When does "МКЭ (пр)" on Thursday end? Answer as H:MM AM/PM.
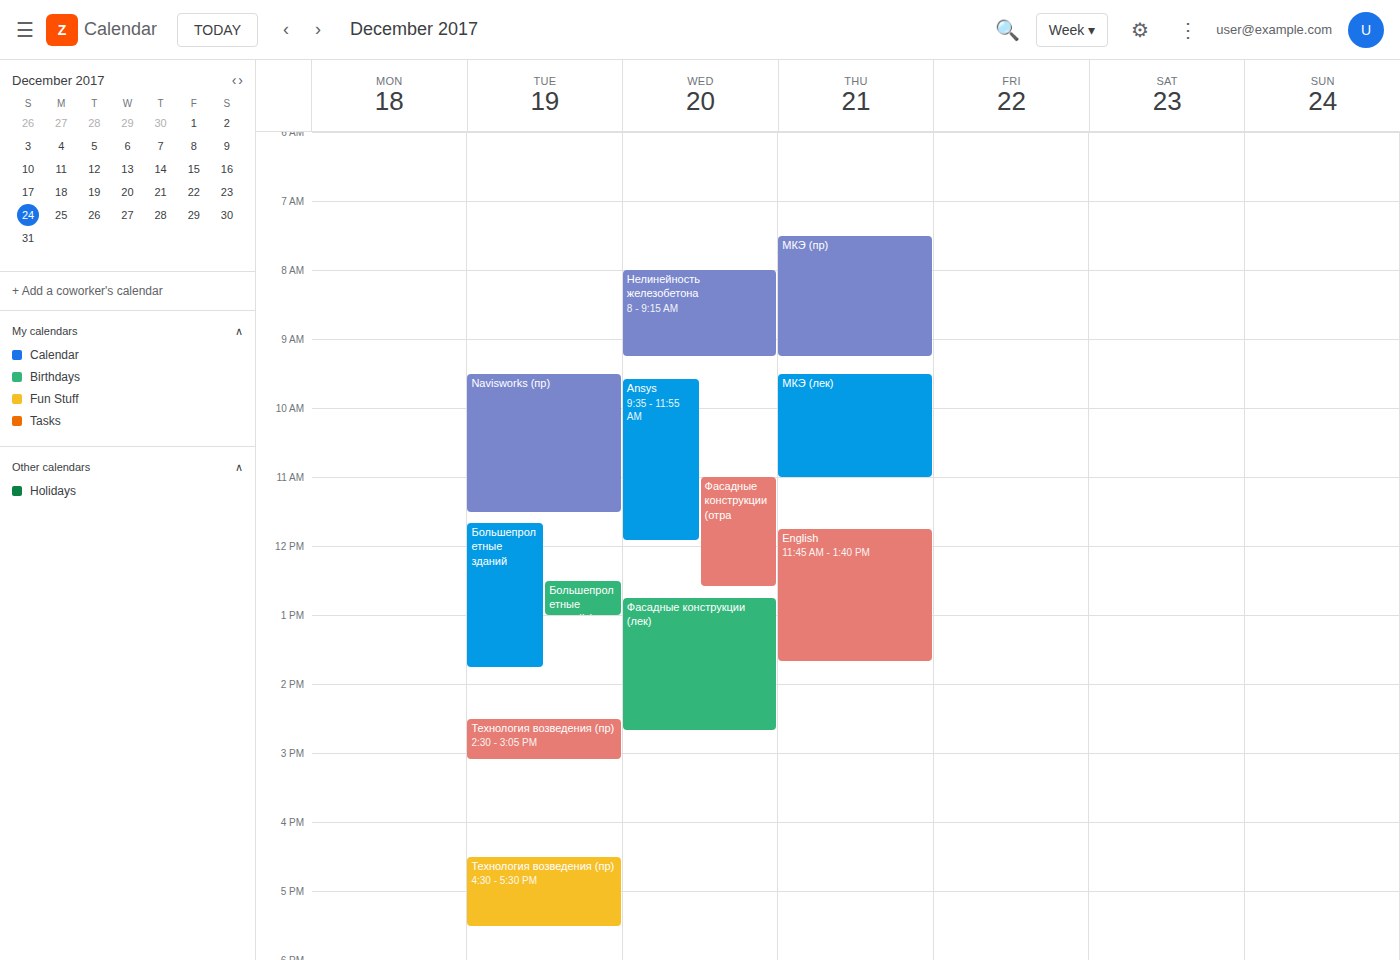
9:15 AM